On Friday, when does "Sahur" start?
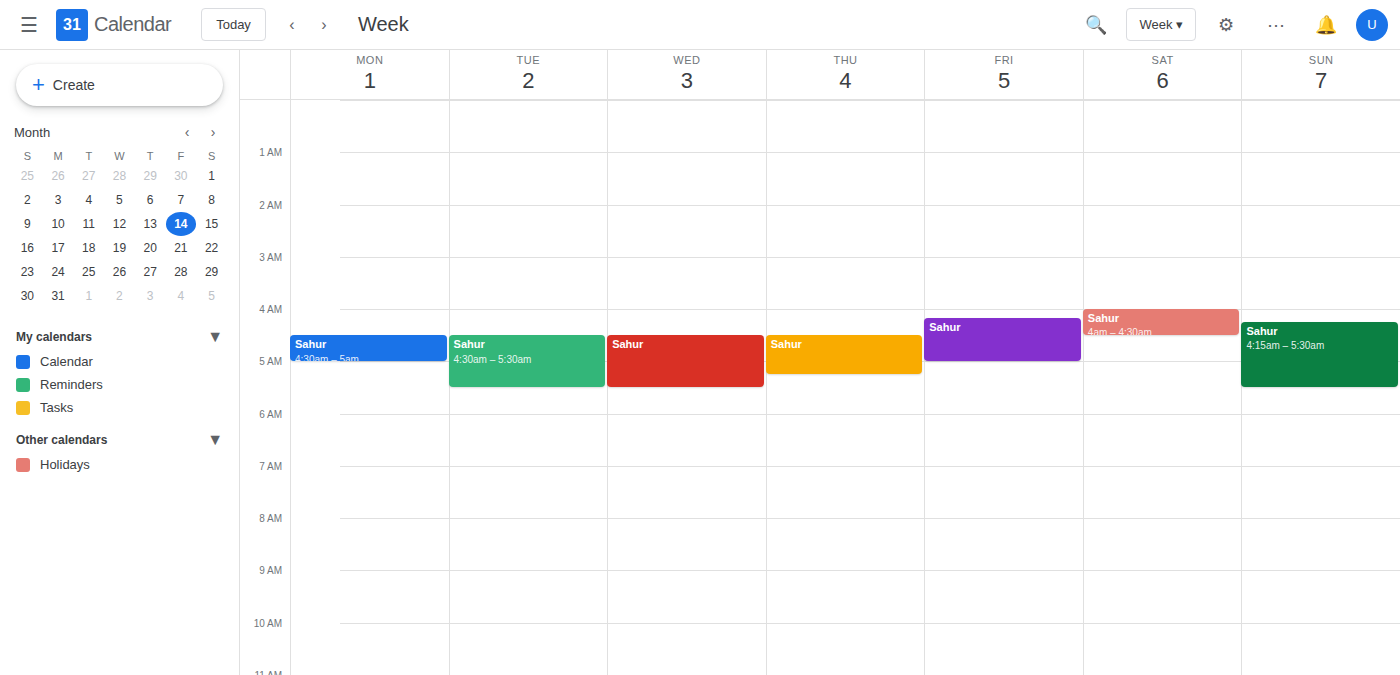
4:10 AM